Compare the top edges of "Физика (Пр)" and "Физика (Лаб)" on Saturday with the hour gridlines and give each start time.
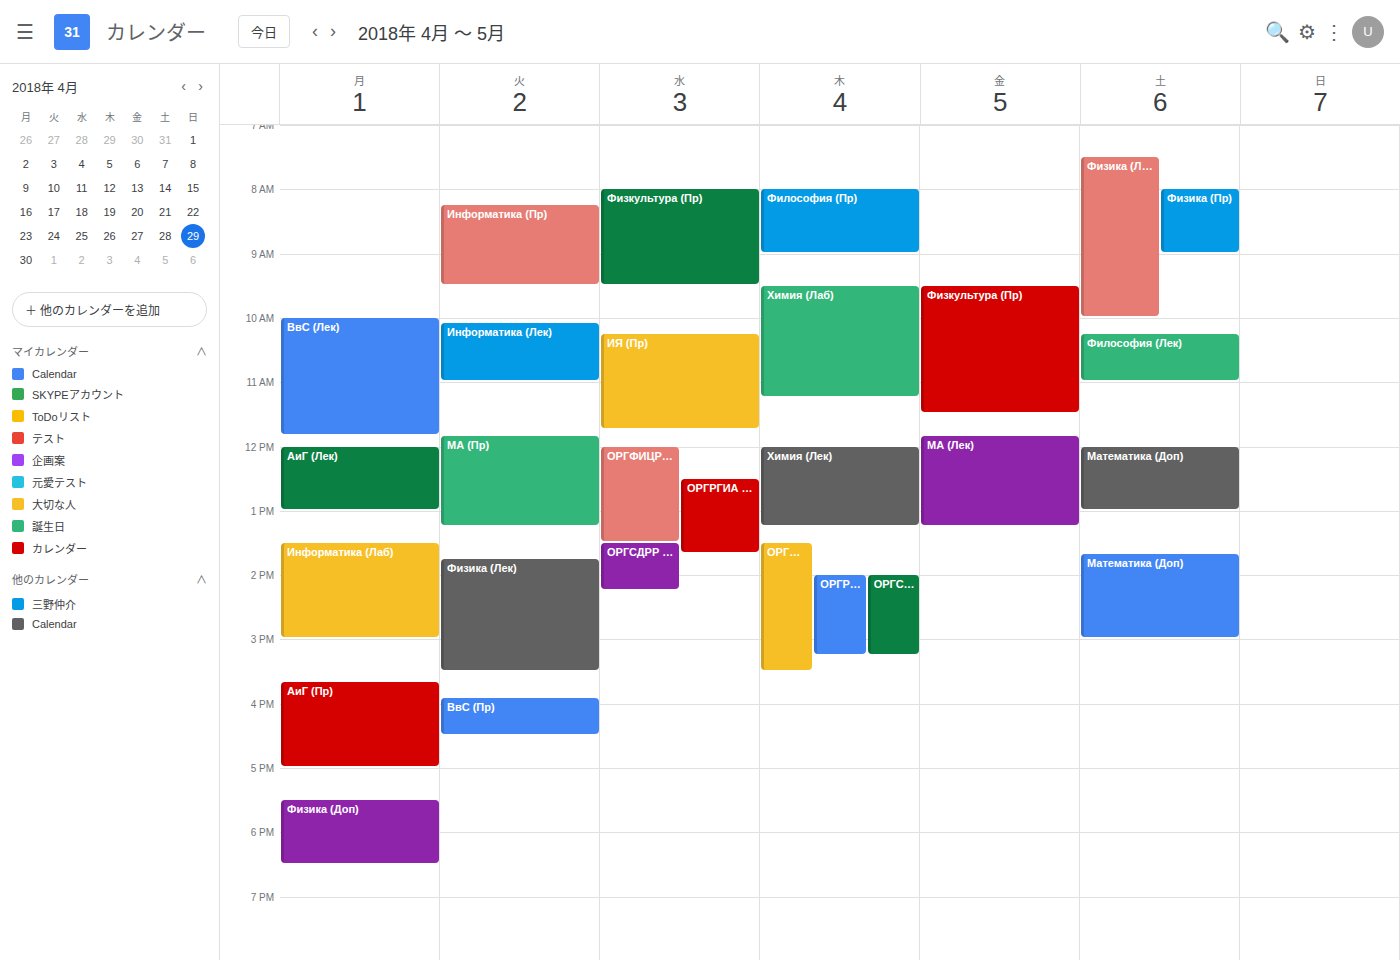
"Физика (Пр)": 8:00 AM, exactly on the 8 AM line. "Физика (Лаб)": 7:30 AM, halfway between the 7 AM and 8 AM lines.